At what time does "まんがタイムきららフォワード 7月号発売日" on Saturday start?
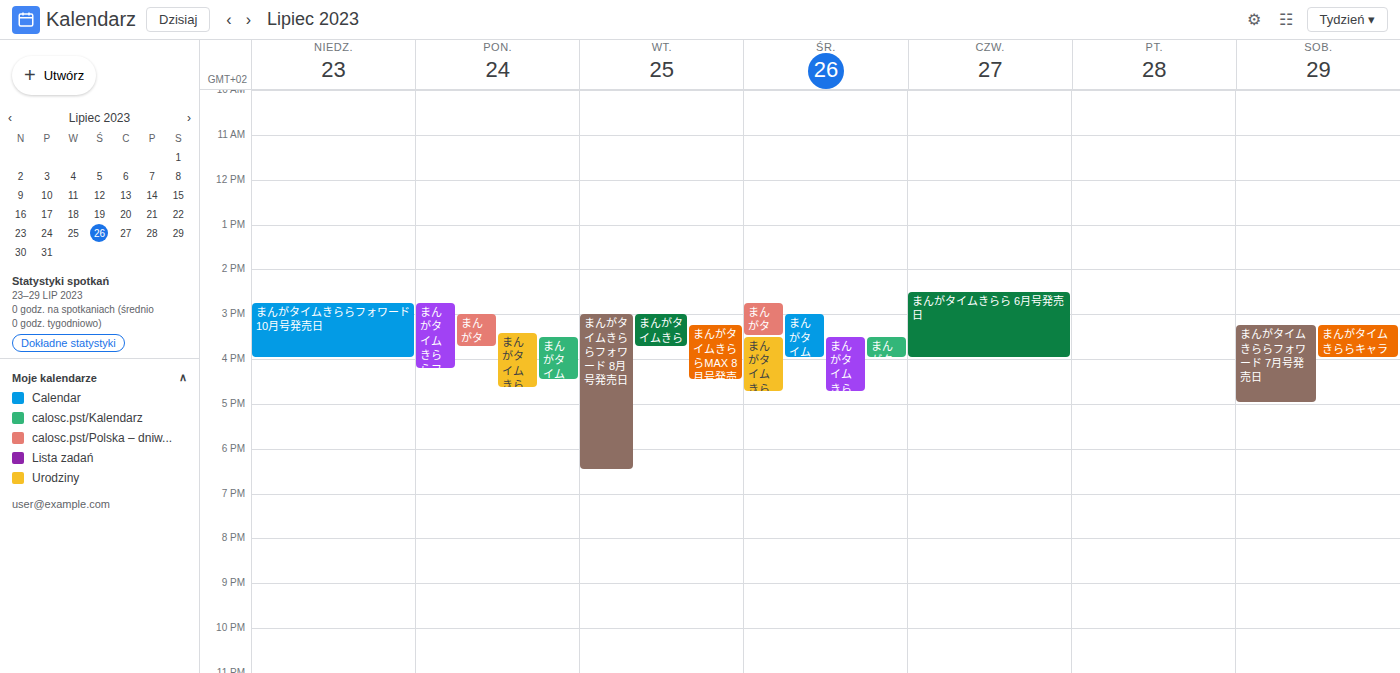
15:15